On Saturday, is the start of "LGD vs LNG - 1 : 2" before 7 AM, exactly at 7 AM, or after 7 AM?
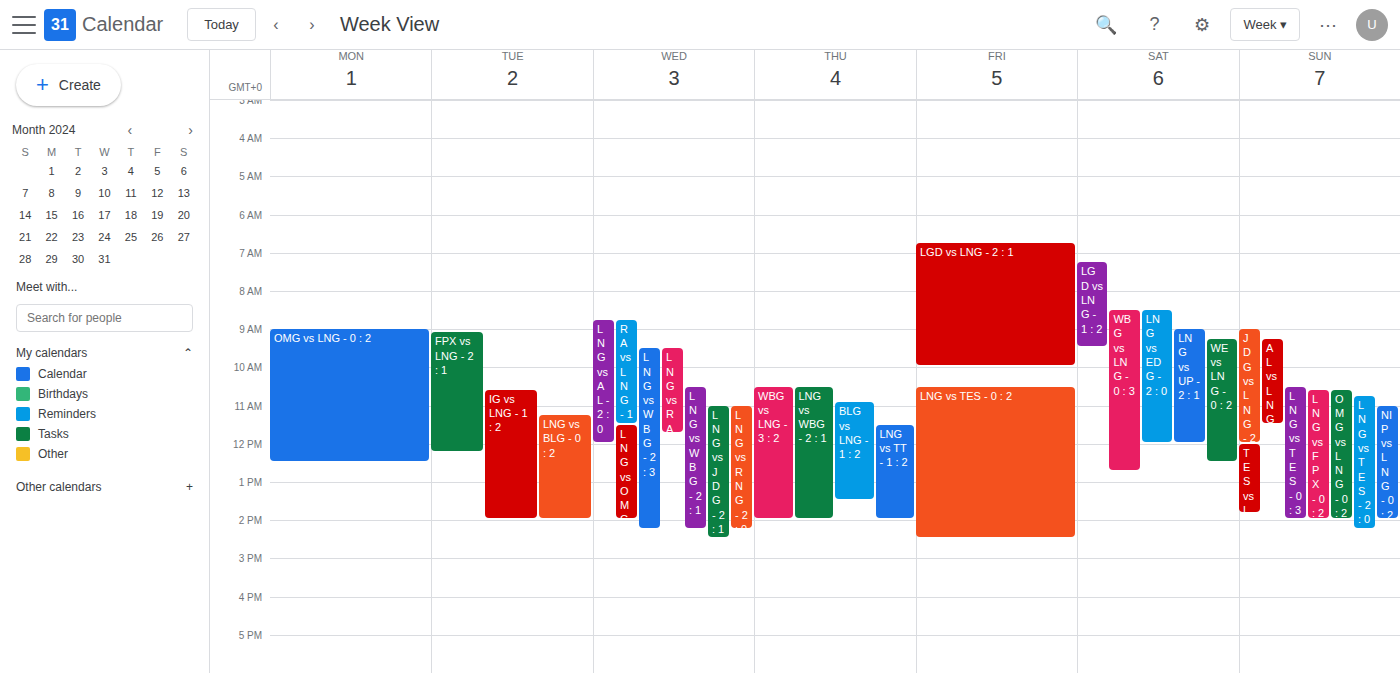
7:15 AM -- after 7 AM, 15 minutes below the 7 AM line.